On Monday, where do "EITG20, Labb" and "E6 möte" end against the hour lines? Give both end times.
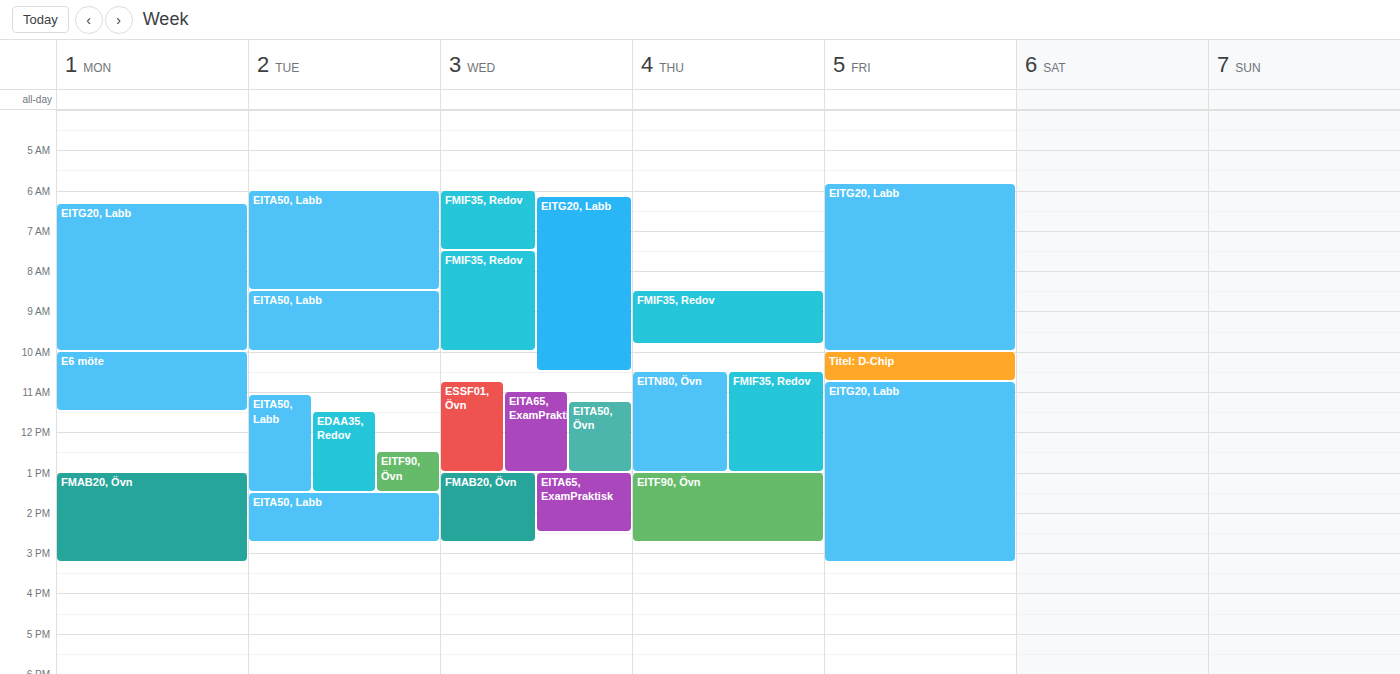
"EITG20, Labb": 10:00 AM, exactly on the 10 AM line. "E6 möte": 11:30 AM, halfway between the 11 AM and 12 PM lines.